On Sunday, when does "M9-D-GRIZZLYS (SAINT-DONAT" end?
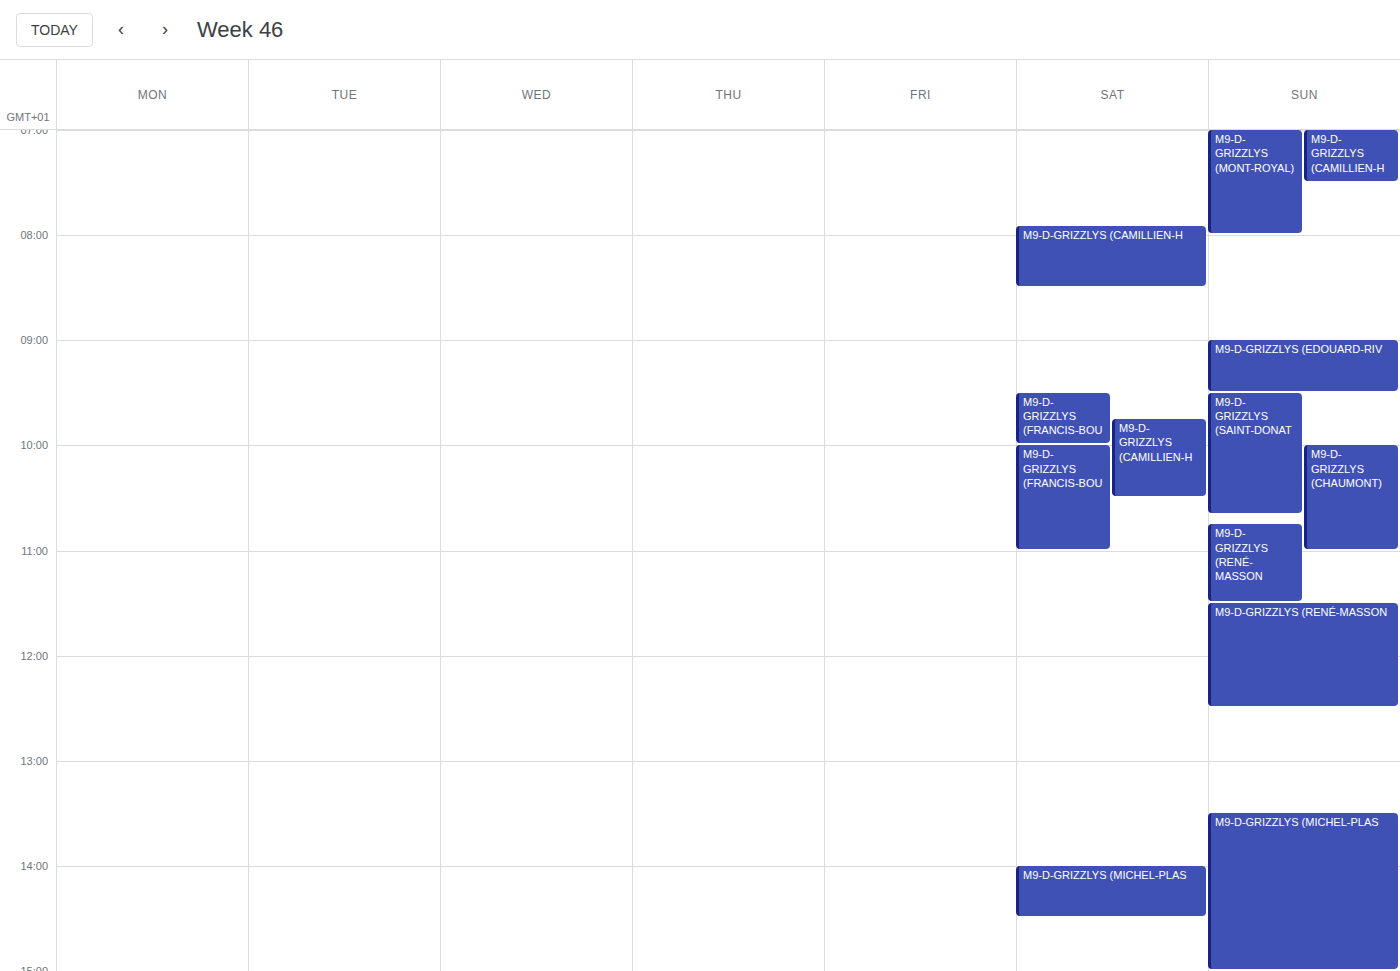
10:40 AM